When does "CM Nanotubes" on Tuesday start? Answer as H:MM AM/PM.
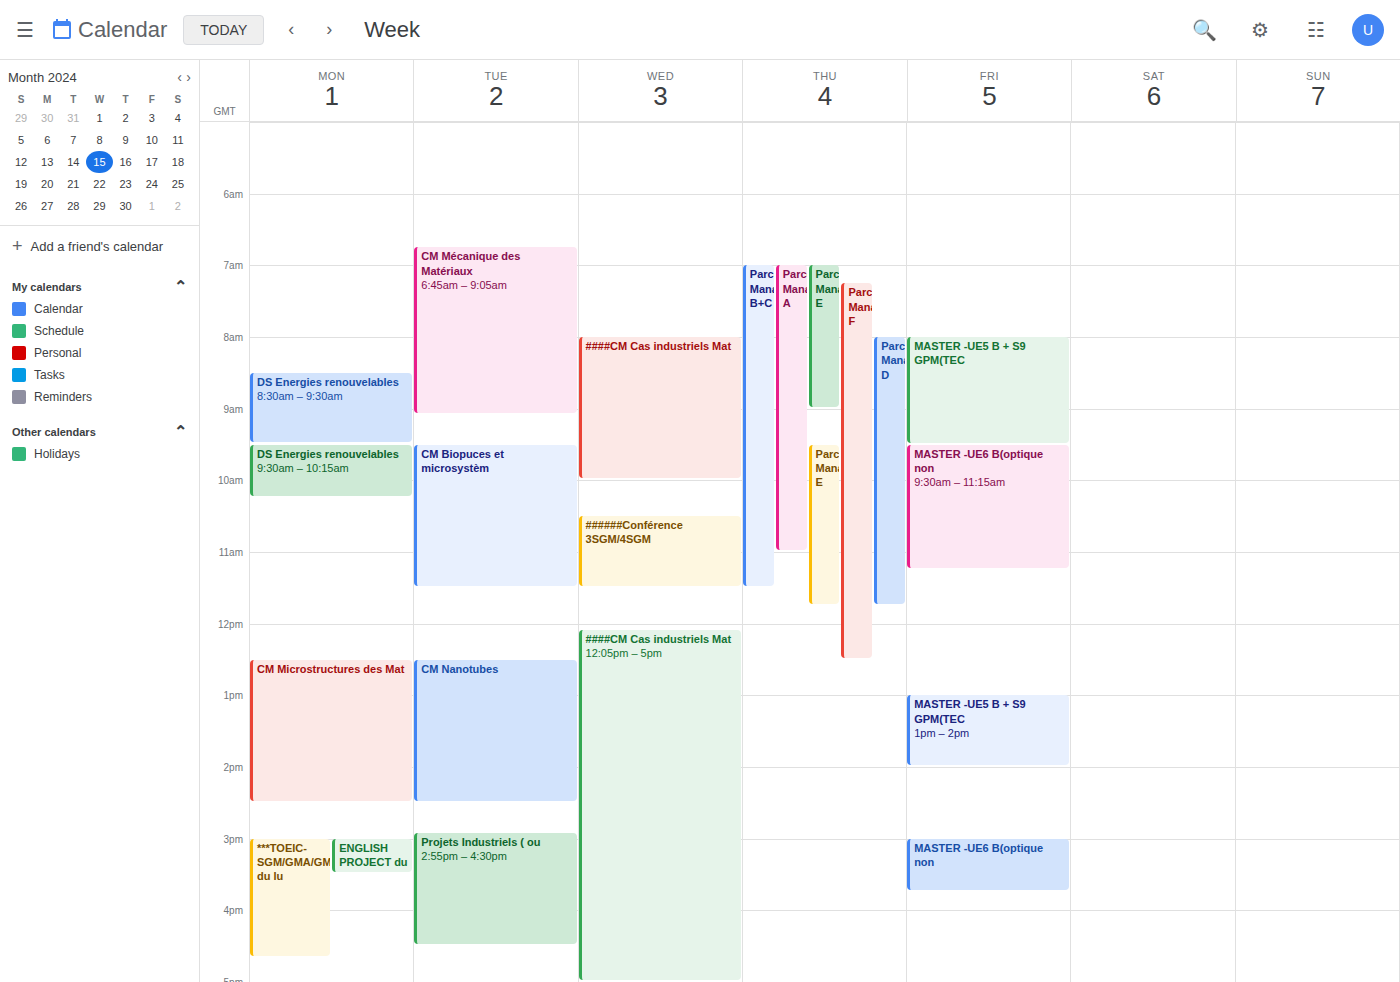
12:30 PM